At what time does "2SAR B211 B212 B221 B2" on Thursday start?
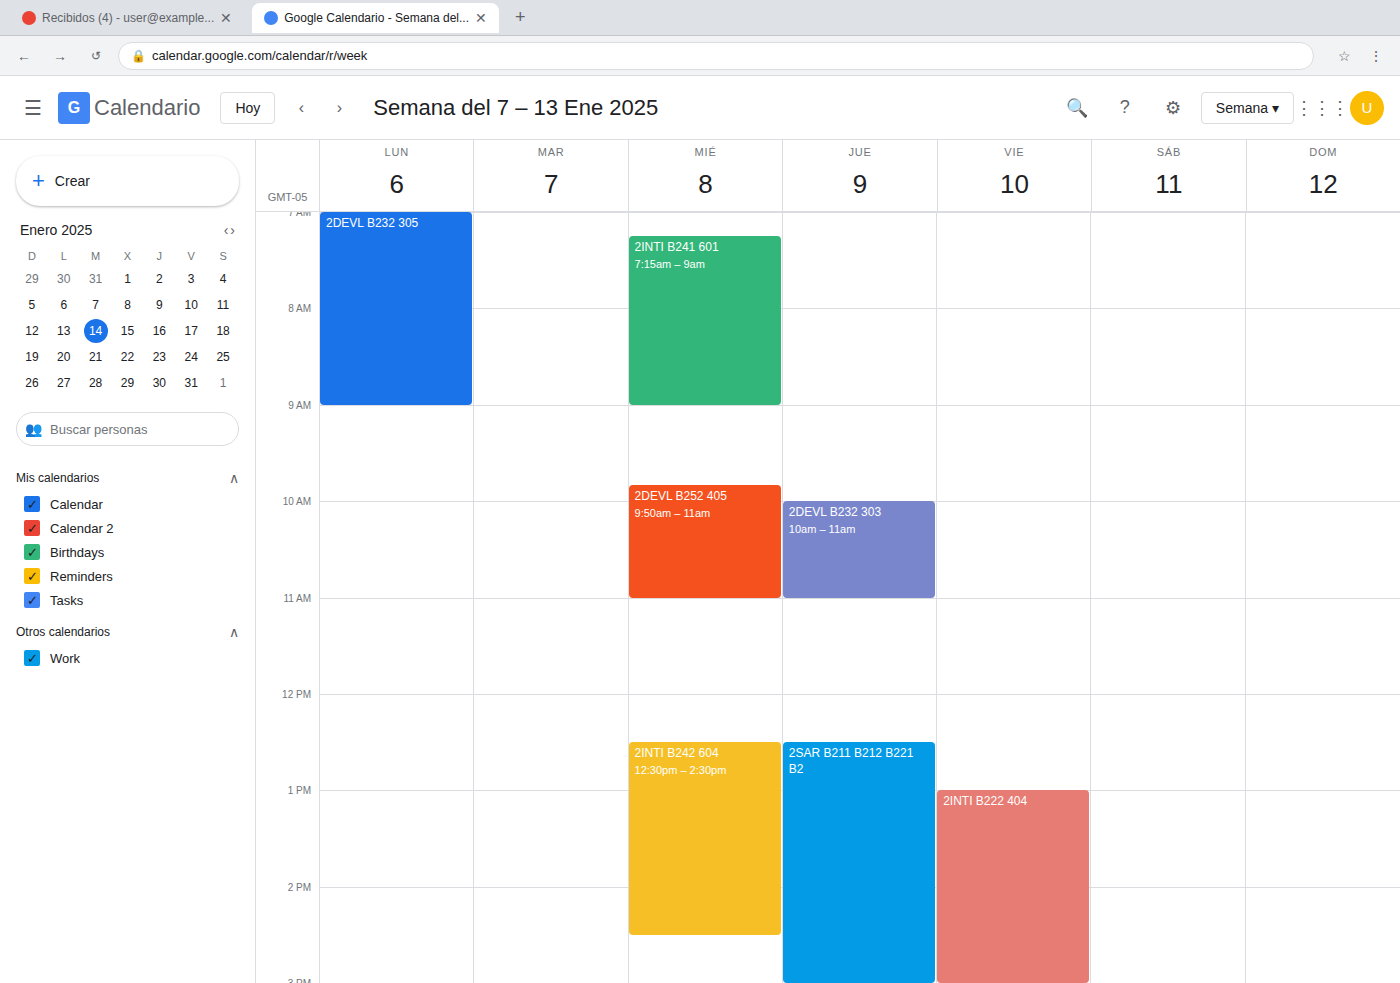
12:30 PM